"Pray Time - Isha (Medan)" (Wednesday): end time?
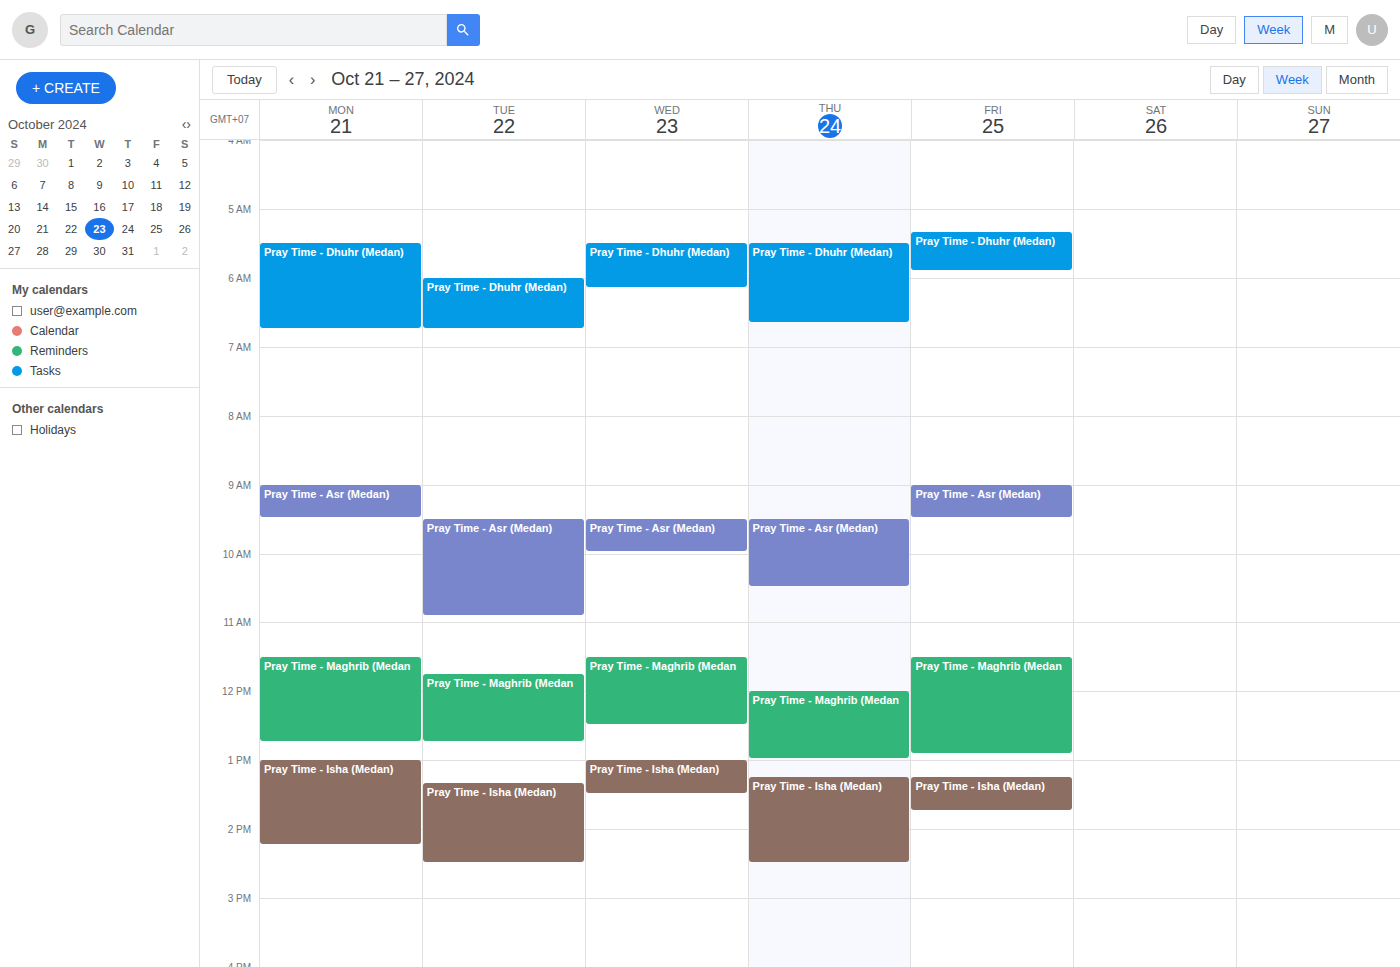
1:30 PM